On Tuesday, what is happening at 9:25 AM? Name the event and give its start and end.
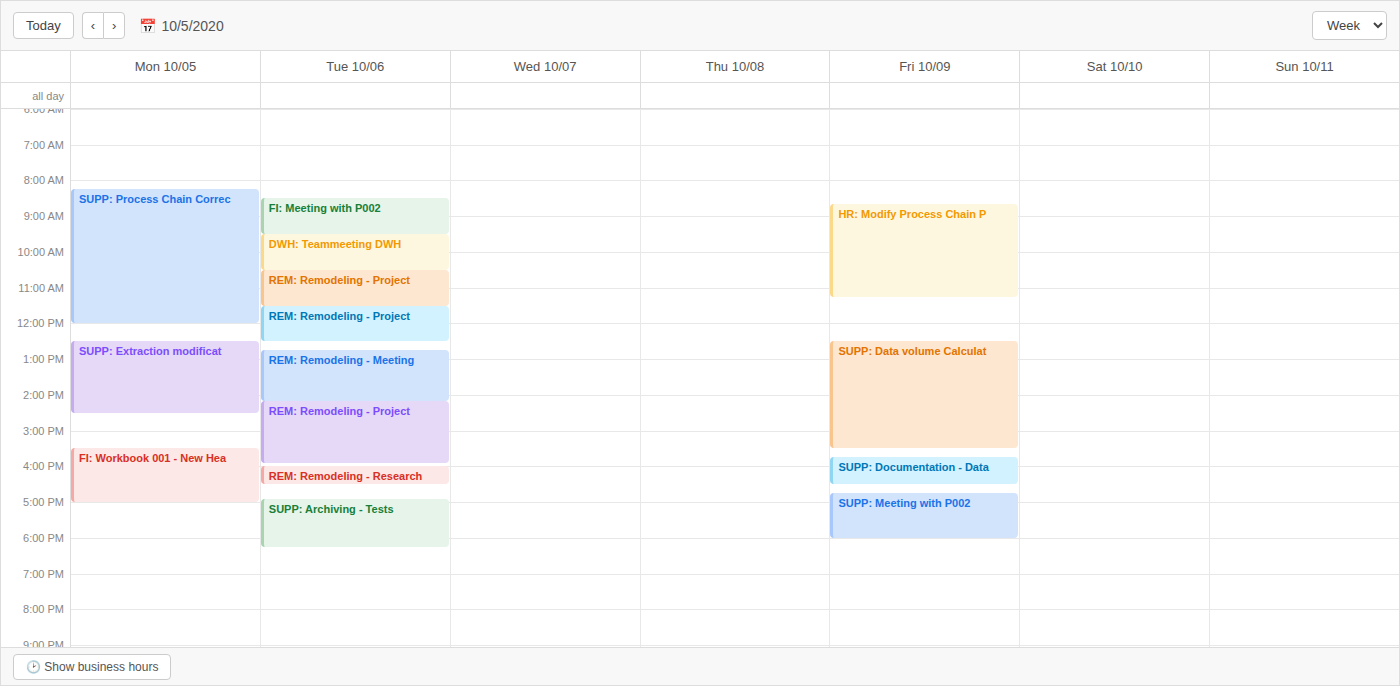
"FI: Meeting with P002", 8:30 AM to 9:30 AM